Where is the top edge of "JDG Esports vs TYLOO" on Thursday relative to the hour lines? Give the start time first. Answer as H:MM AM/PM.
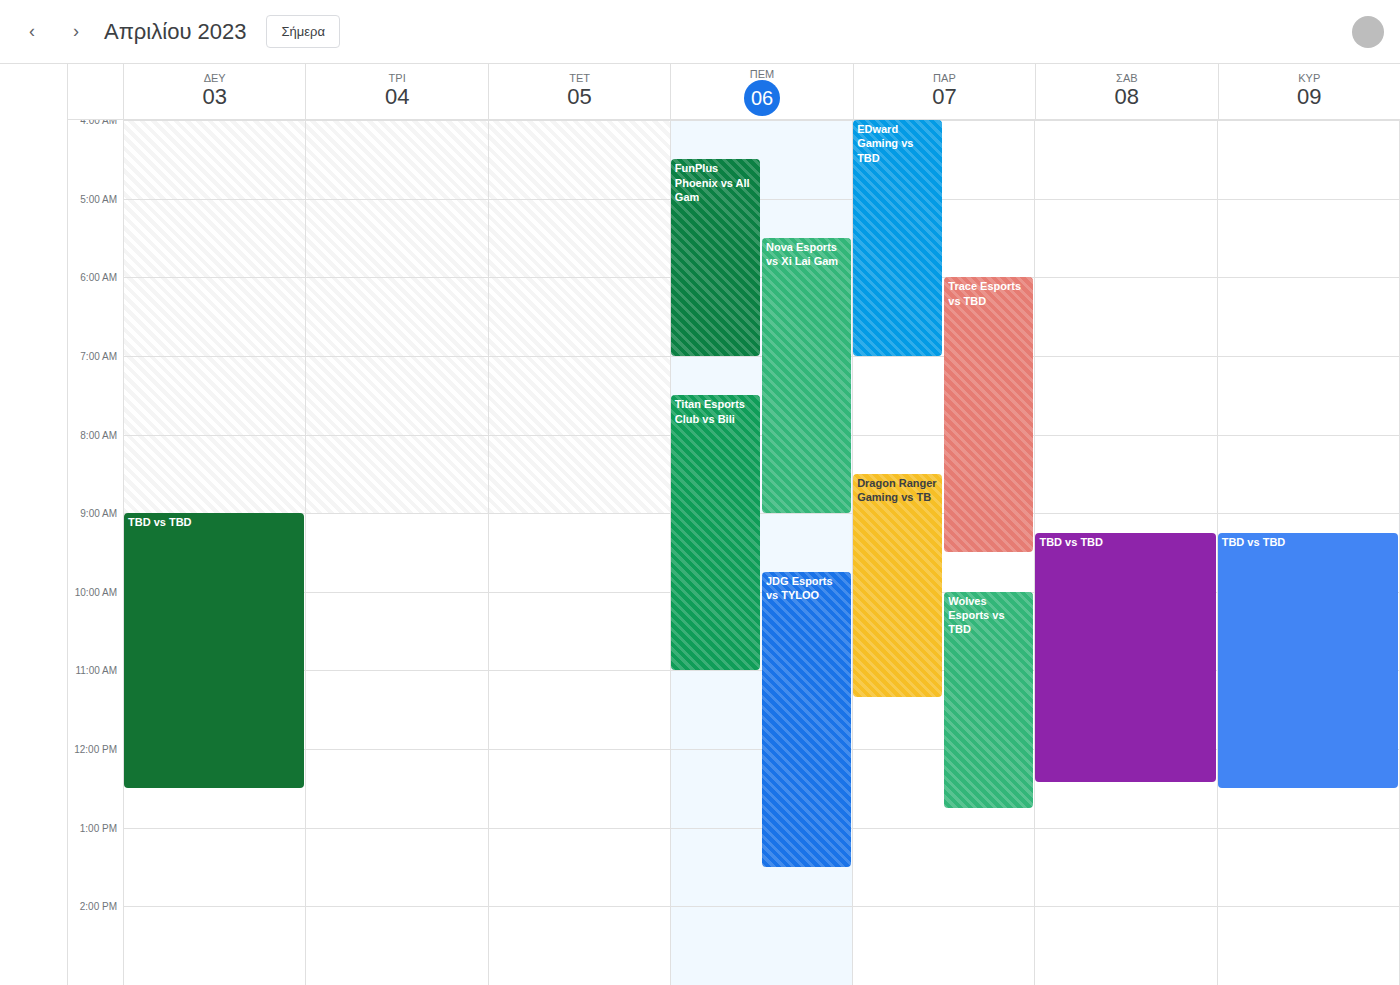
9:45 AM -- neither: three quarters of the way from the 9 AM line to the 10 AM line.